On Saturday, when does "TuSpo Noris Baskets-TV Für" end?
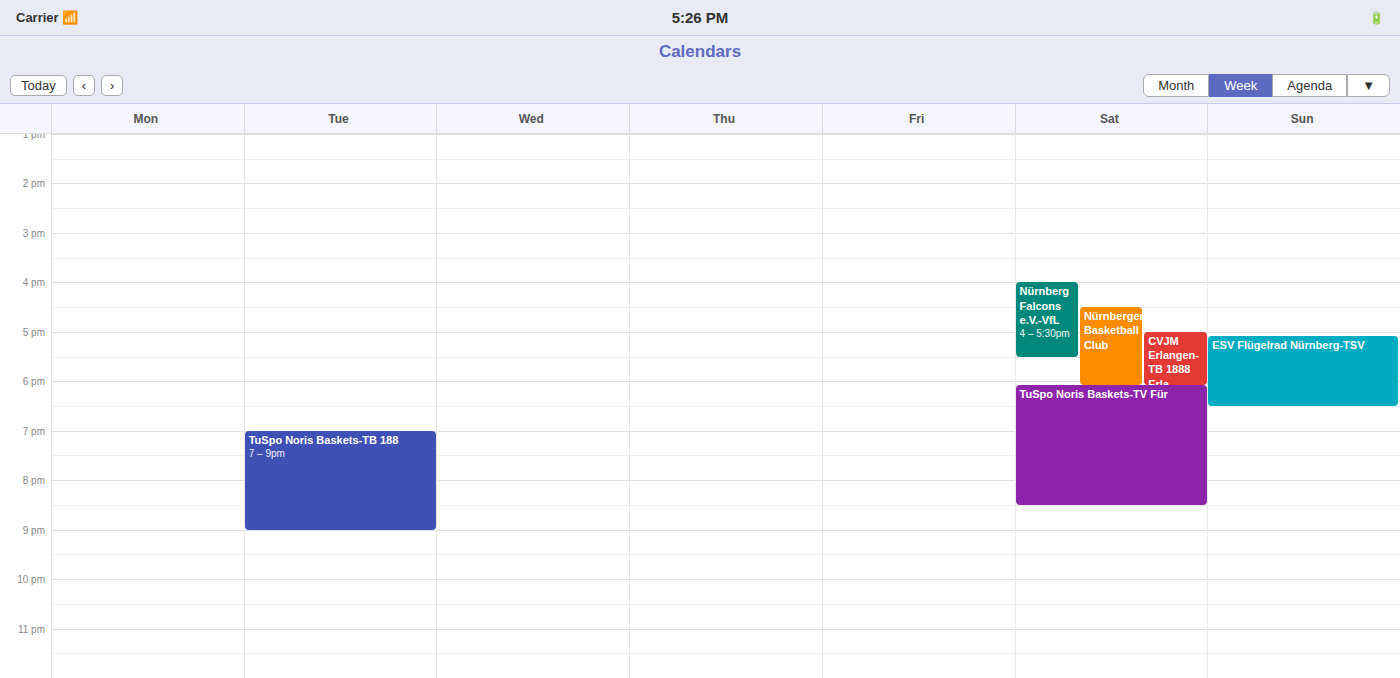
20:30